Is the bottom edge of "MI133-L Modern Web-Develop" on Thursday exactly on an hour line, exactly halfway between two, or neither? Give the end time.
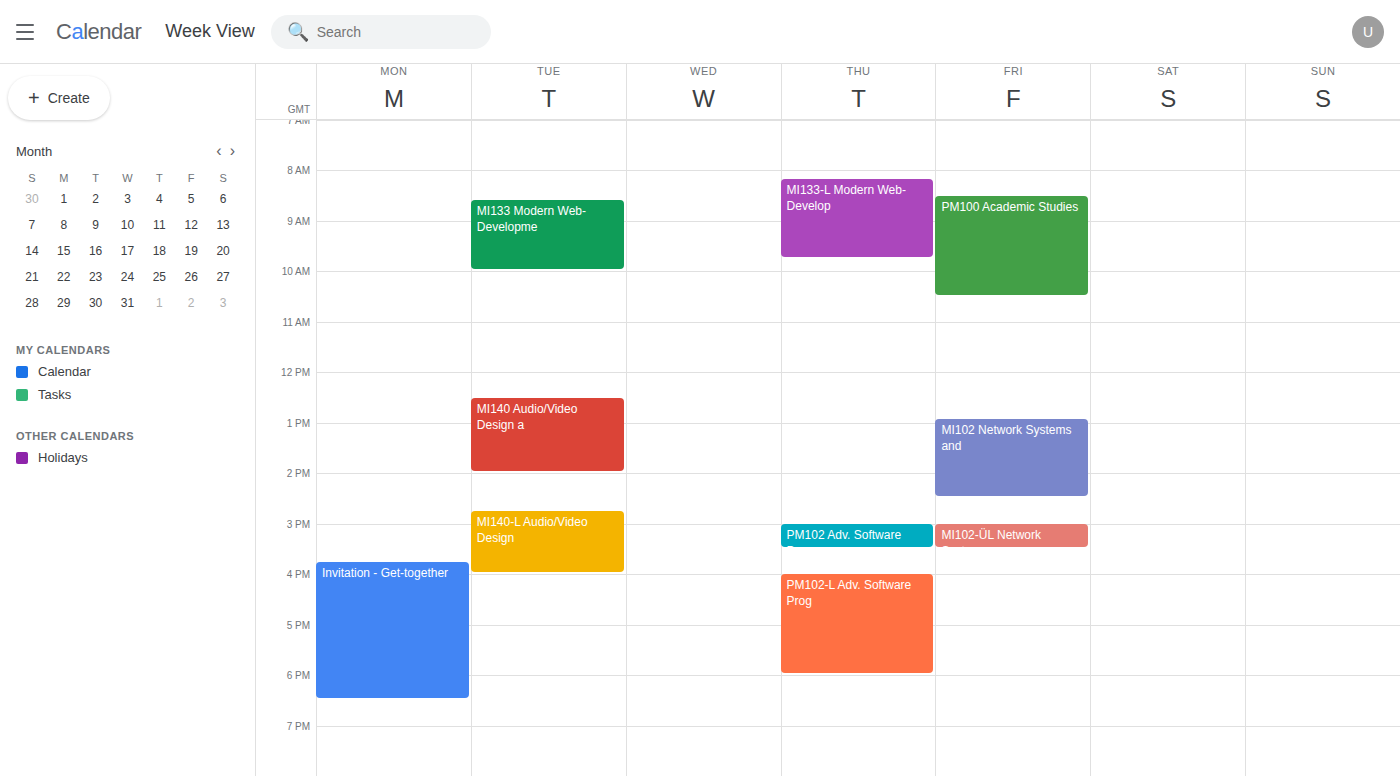
9:45 AM -- neither: three quarters of the way from the 9 AM line to the 10 AM line.